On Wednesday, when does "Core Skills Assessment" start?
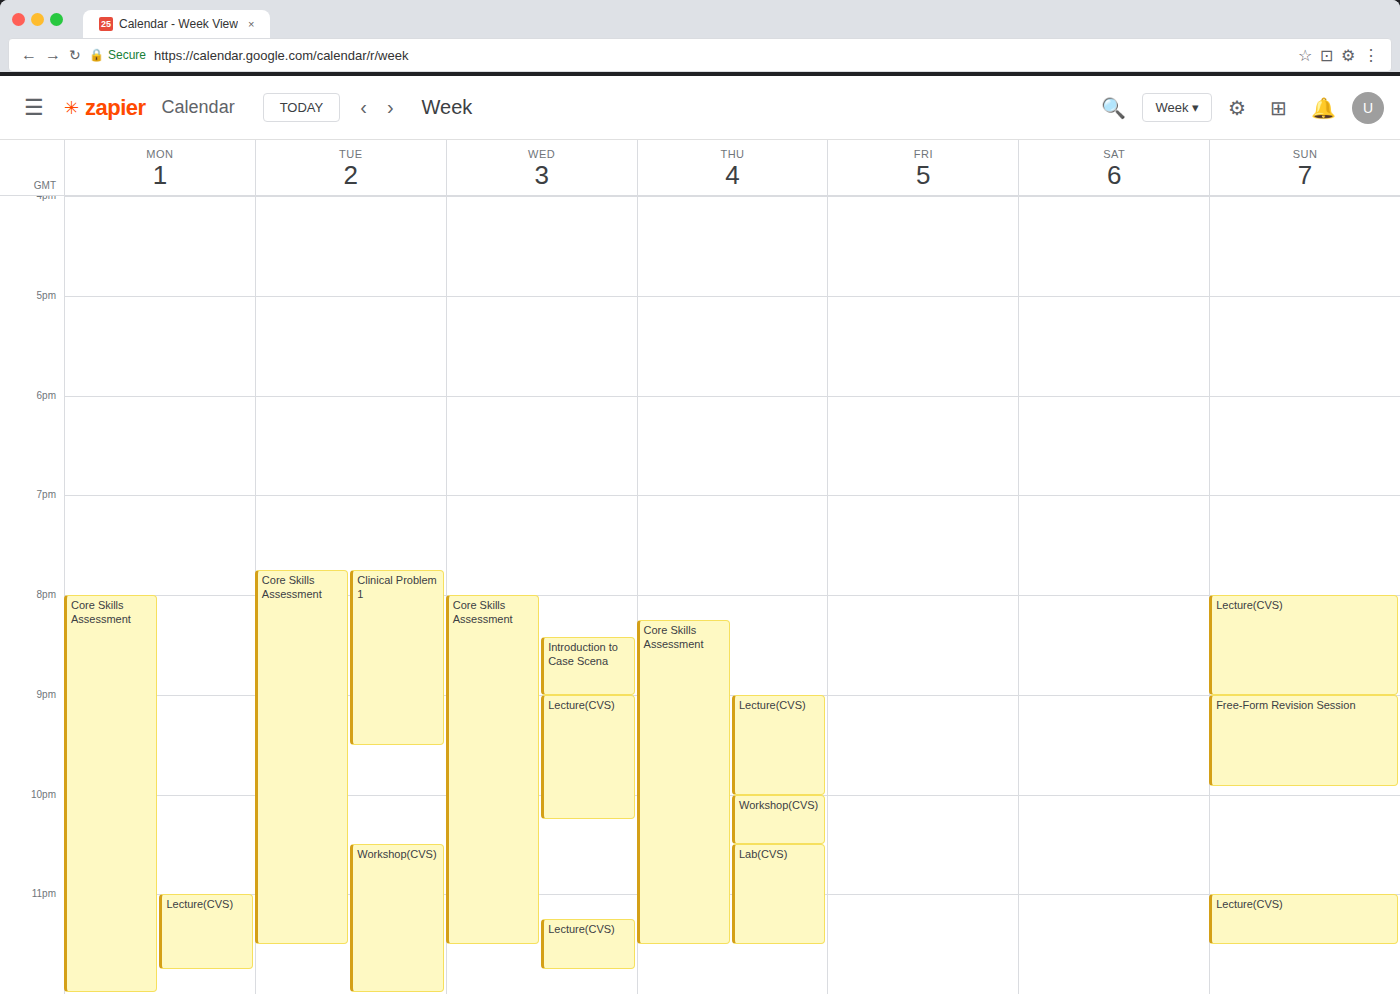
8:00 PM